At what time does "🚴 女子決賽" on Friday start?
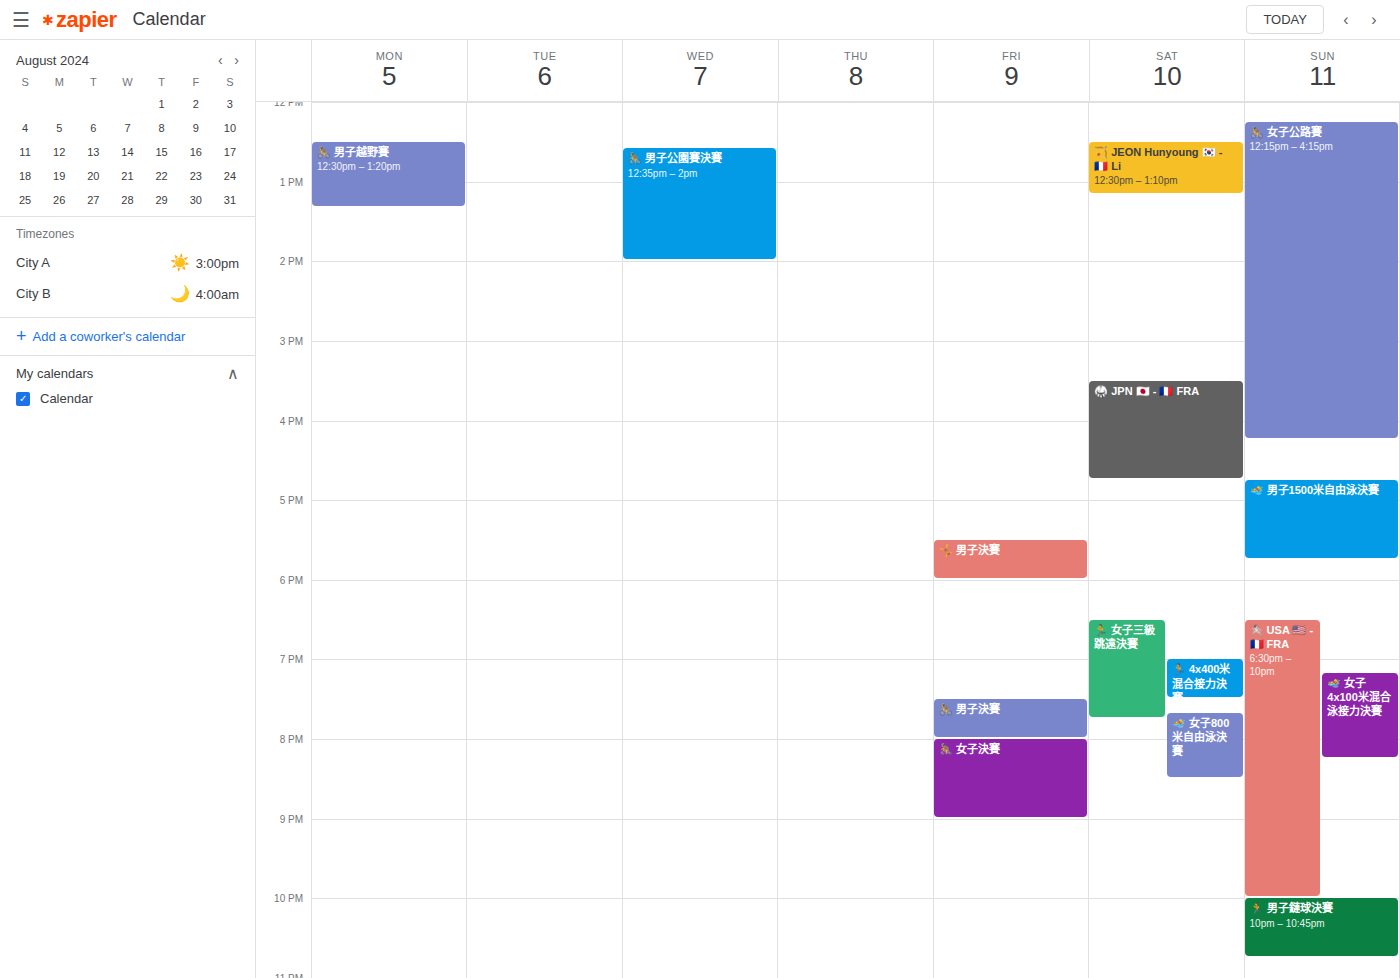
8:00 PM